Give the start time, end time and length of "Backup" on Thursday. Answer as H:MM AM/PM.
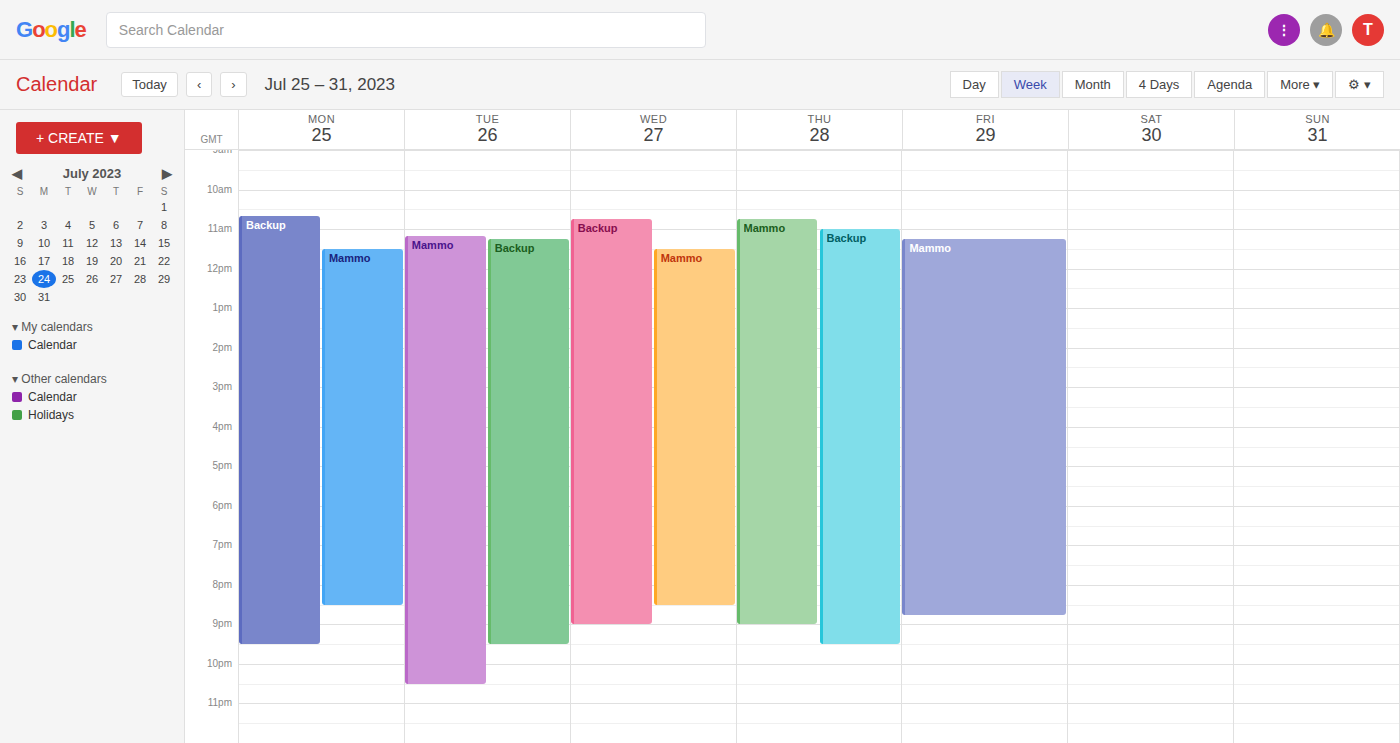
11:00 AM to 9:30 PM, 10 hours 30 minutes